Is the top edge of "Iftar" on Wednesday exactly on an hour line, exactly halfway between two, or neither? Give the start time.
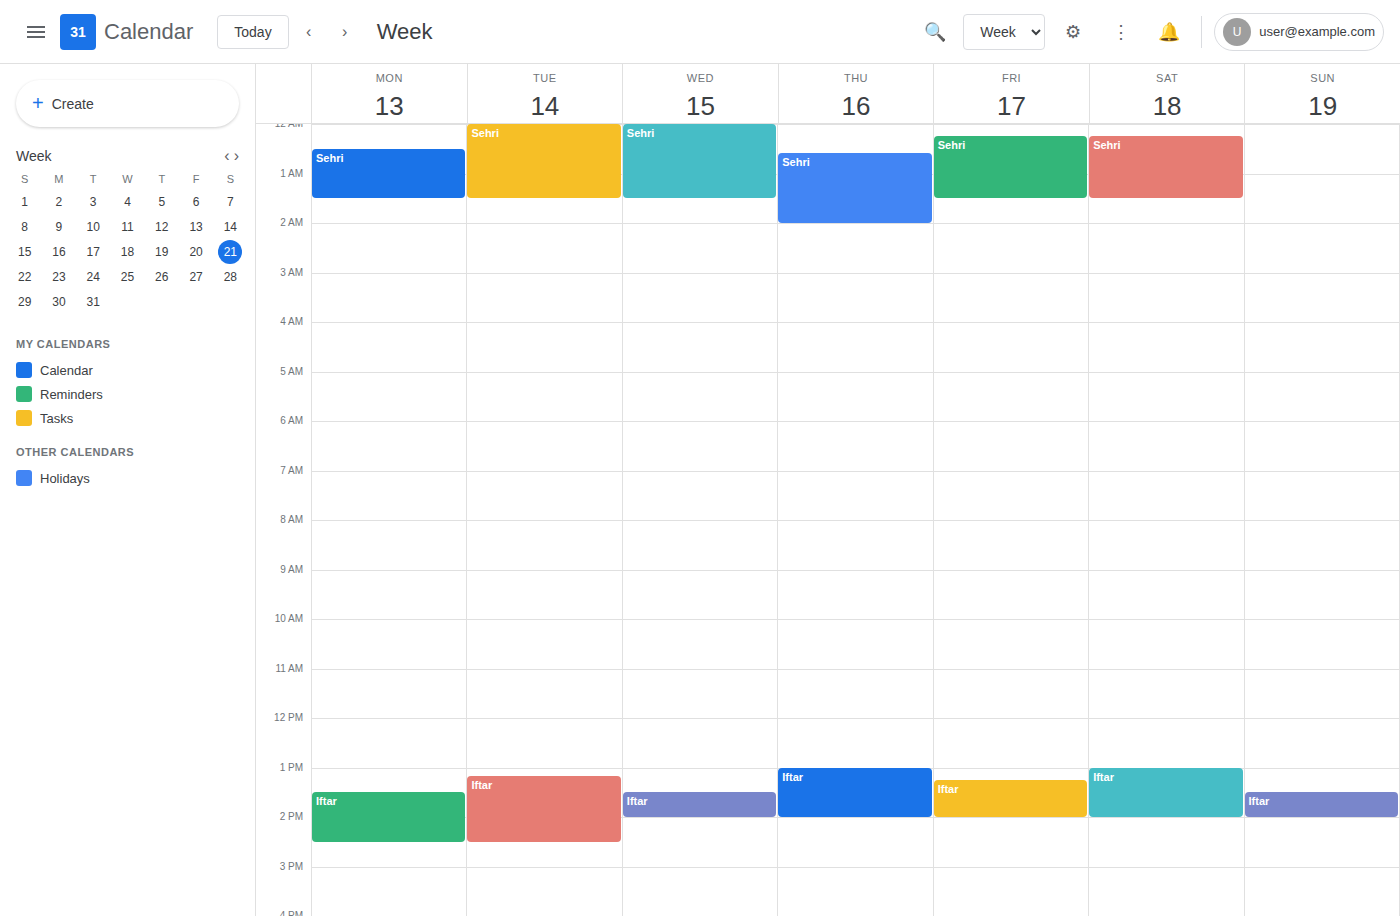
1:30 PM -- halfway between the 1 PM and 2 PM lines.